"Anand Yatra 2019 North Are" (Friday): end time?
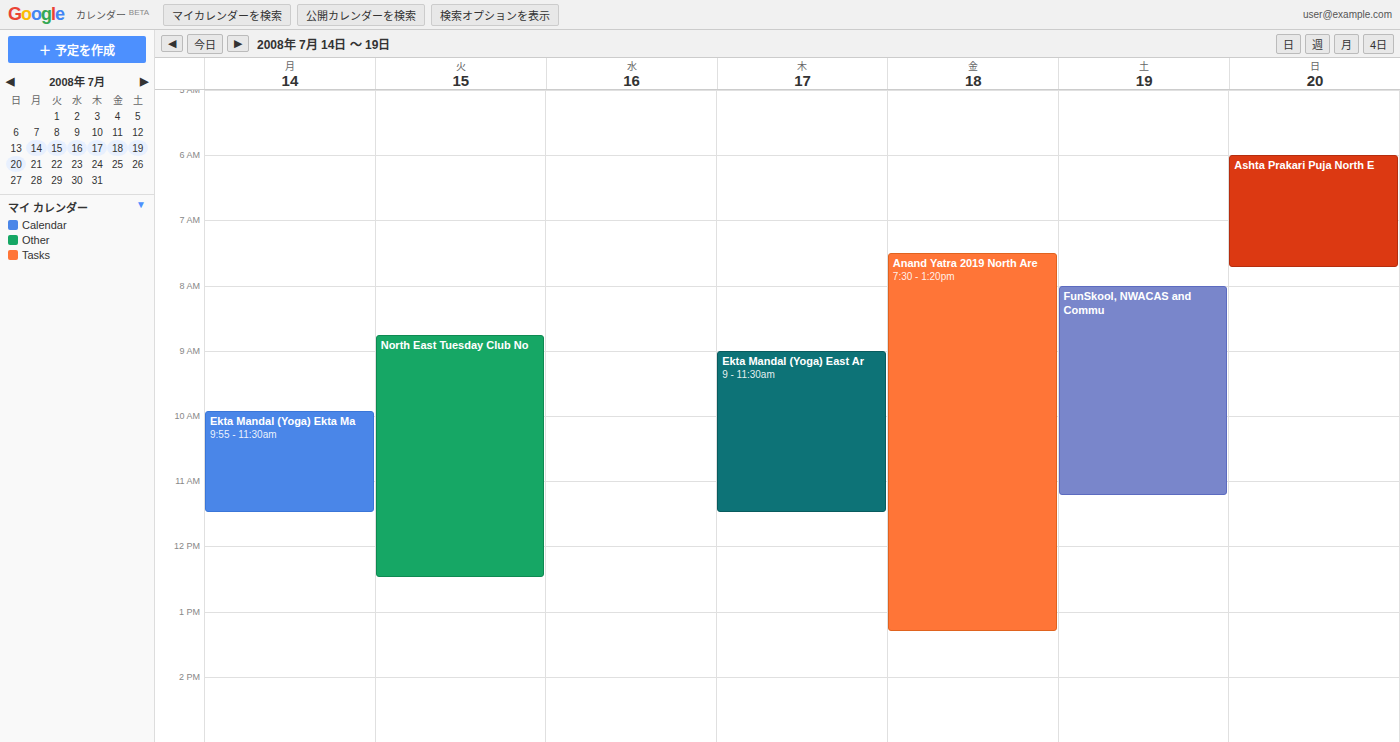
1:20 PM